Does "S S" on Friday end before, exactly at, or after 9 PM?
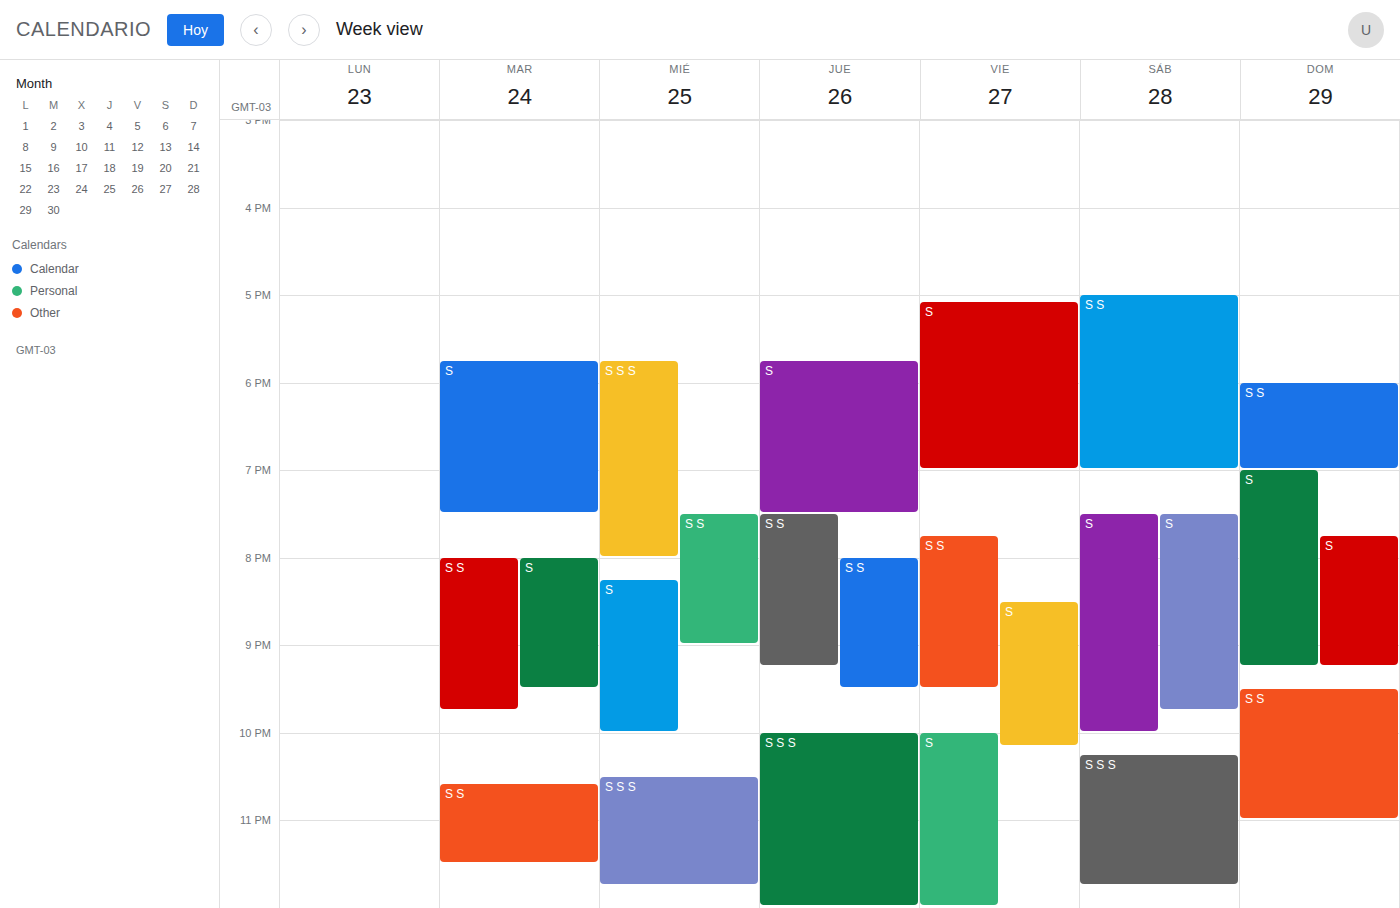
9:30 PM -- after 9 PM, 30 minutes below the 9 PM line.